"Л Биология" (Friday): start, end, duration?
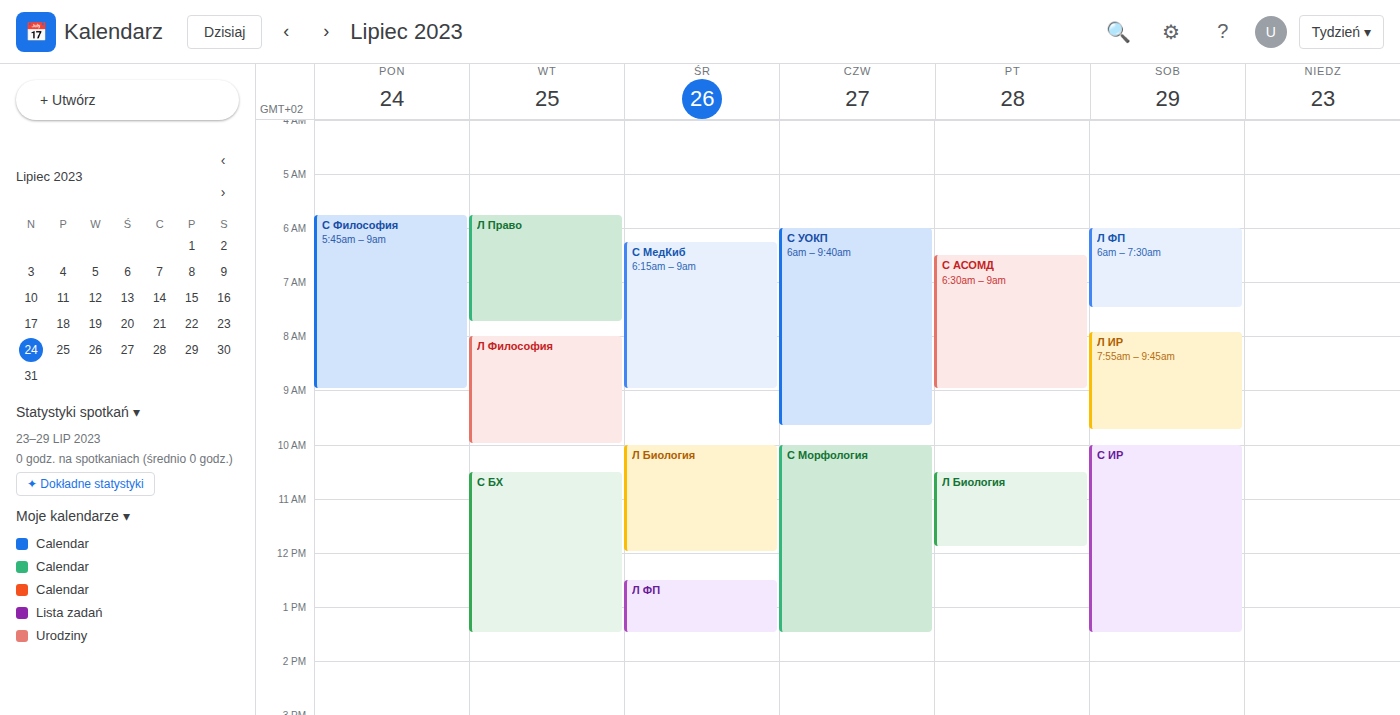
10:30 AM to 11:55 AM, 1 hour 25 minutes